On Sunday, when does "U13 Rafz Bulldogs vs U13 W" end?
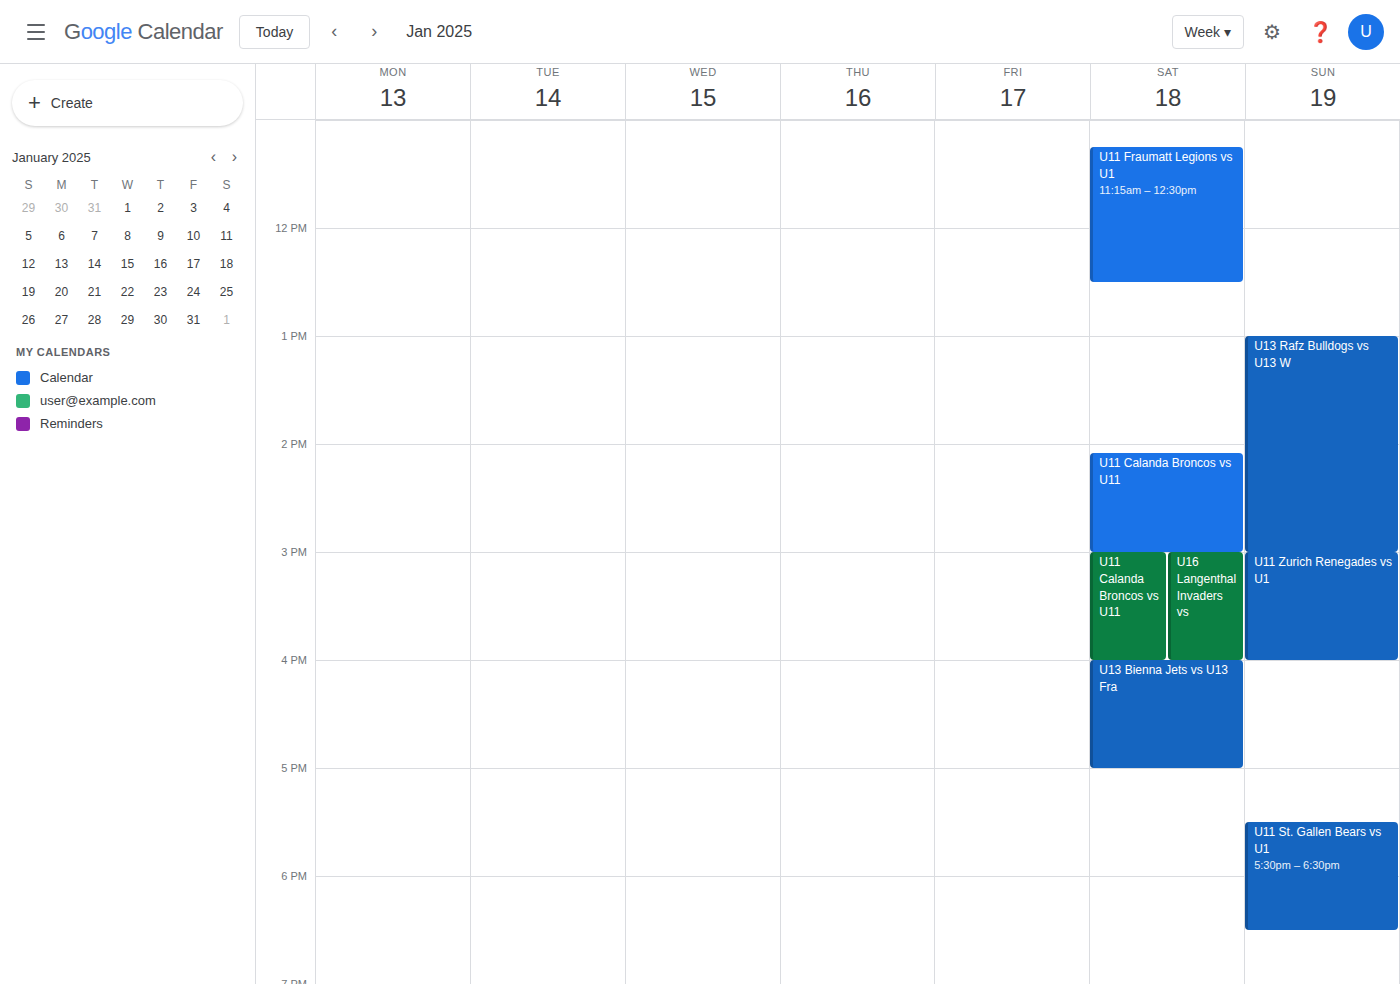
3:00 PM